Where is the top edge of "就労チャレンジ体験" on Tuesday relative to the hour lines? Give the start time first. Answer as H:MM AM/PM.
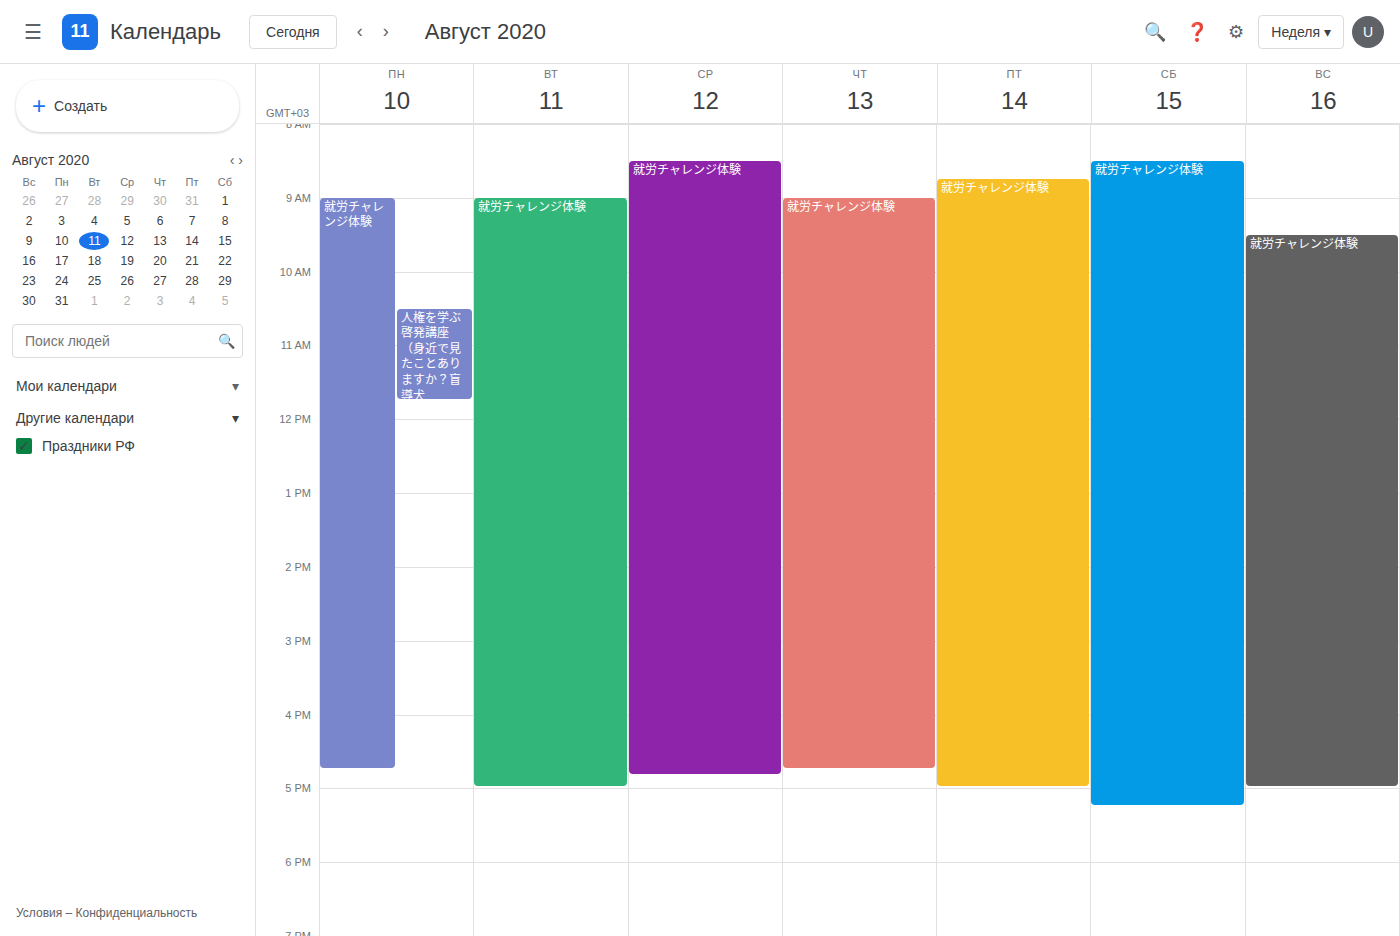
9:00 AM -- exactly on the 9 AM line.